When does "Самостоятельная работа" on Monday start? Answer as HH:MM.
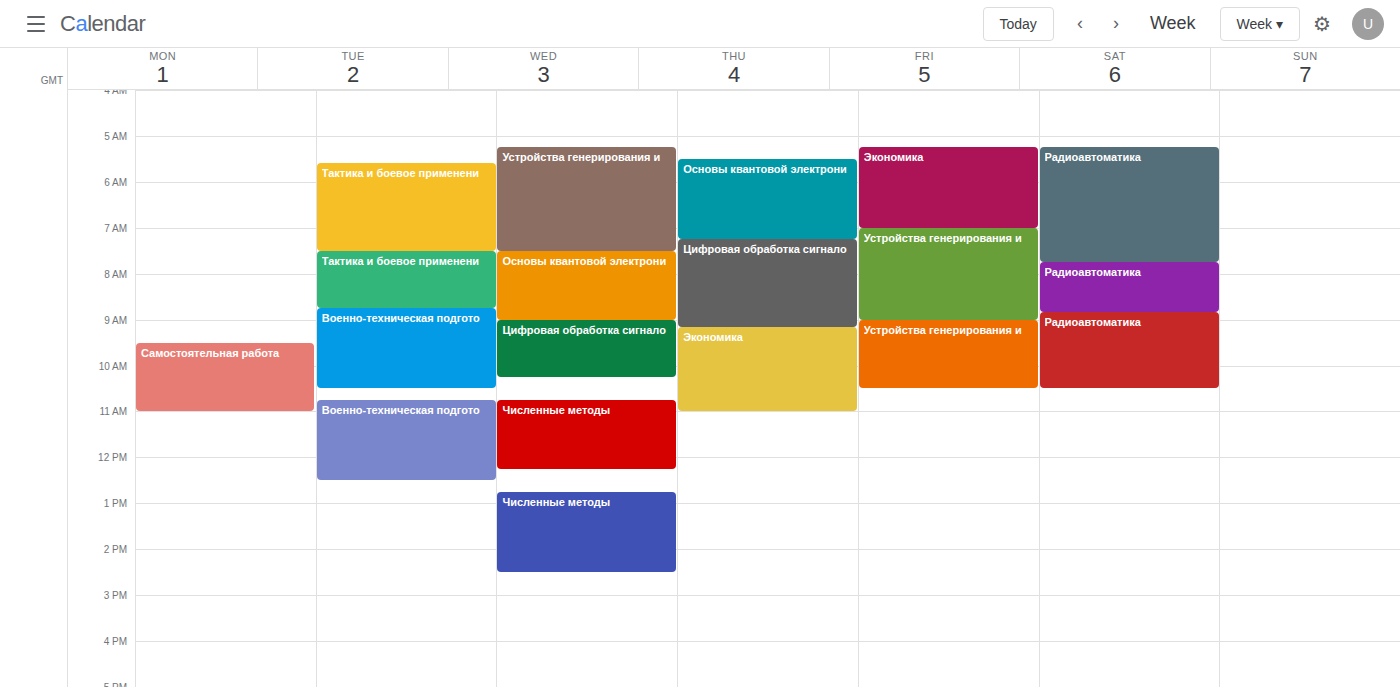
09:30